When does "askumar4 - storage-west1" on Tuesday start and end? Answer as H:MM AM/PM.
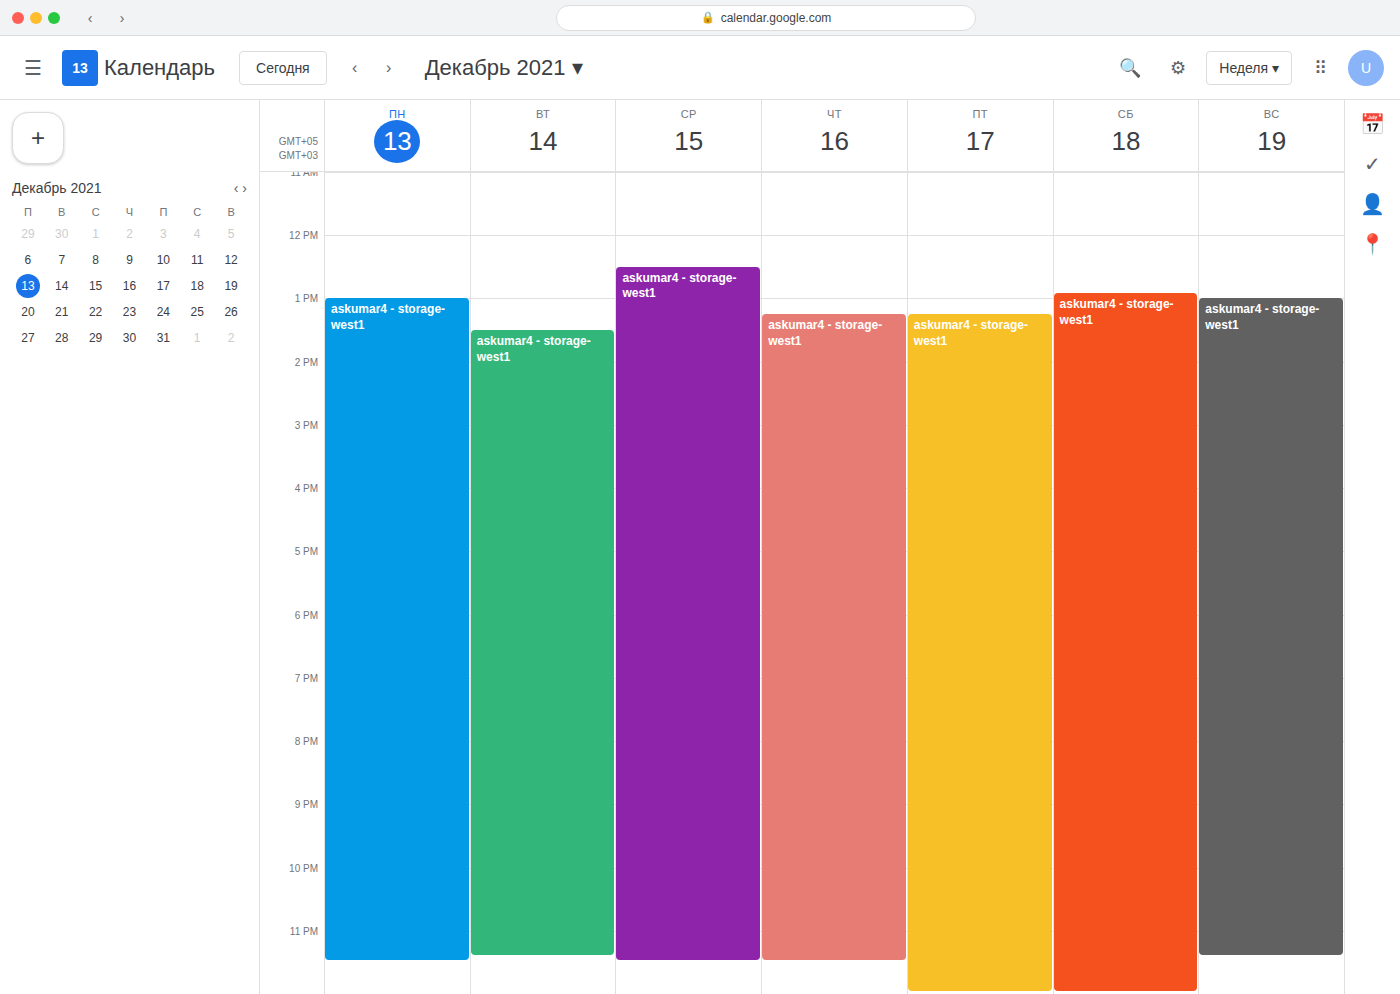
1:30 PM to 11:25 PM